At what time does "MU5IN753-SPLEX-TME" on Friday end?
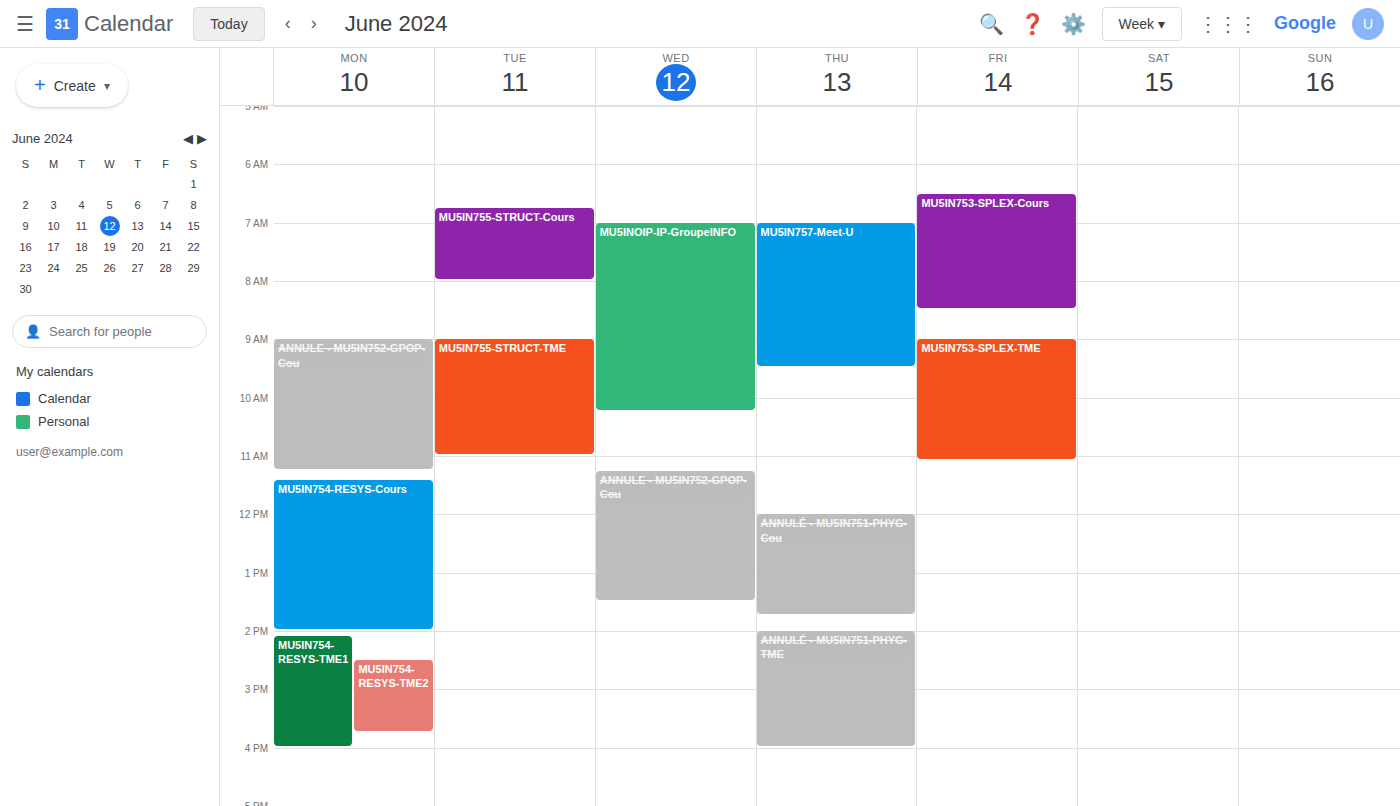
11:05 AM